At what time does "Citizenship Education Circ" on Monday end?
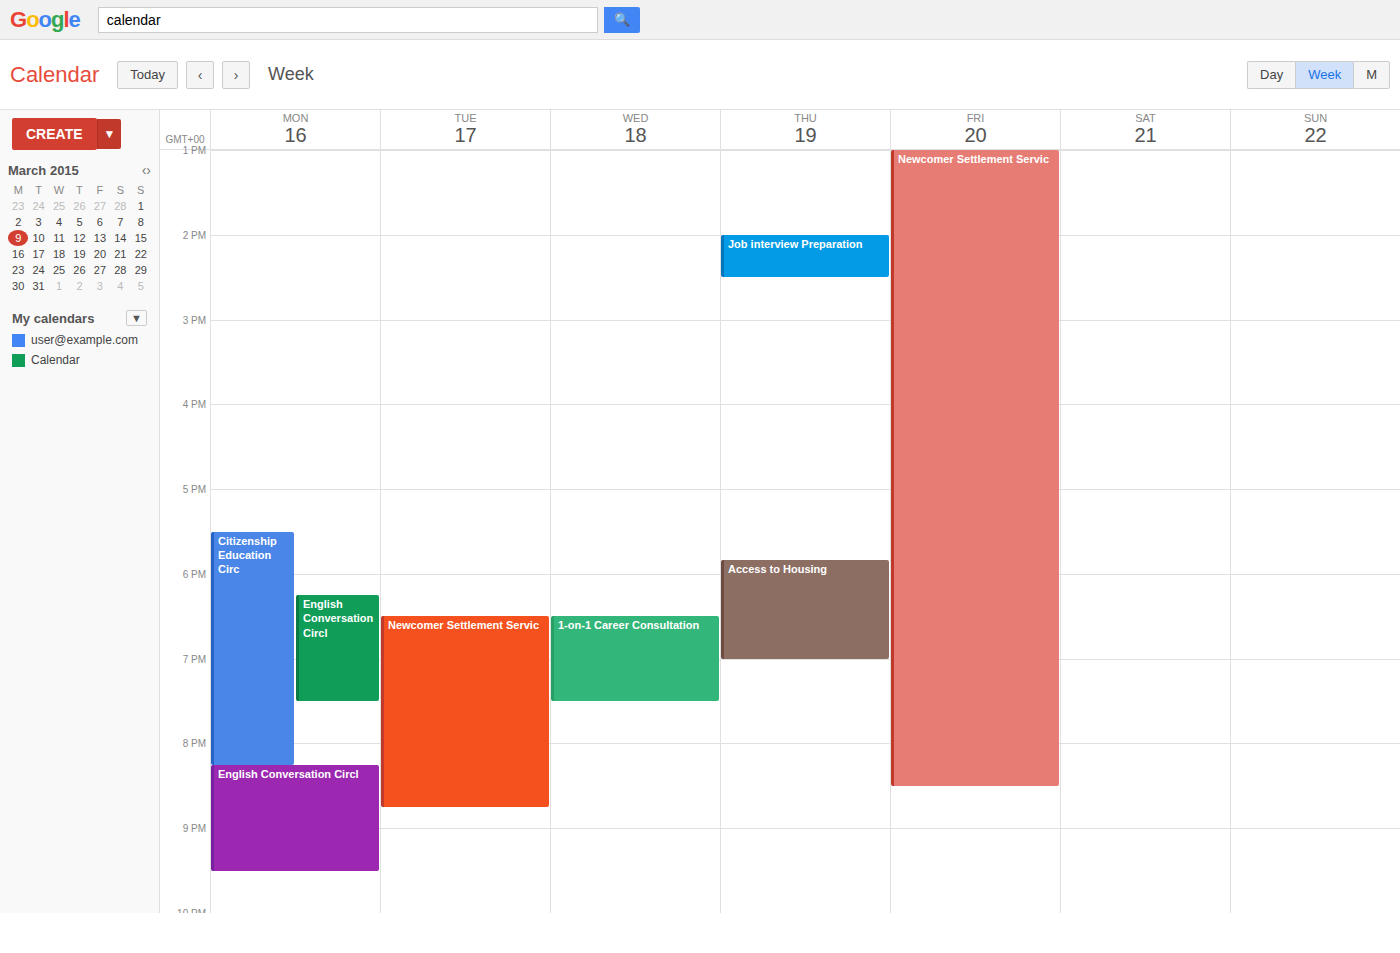
8:15 PM